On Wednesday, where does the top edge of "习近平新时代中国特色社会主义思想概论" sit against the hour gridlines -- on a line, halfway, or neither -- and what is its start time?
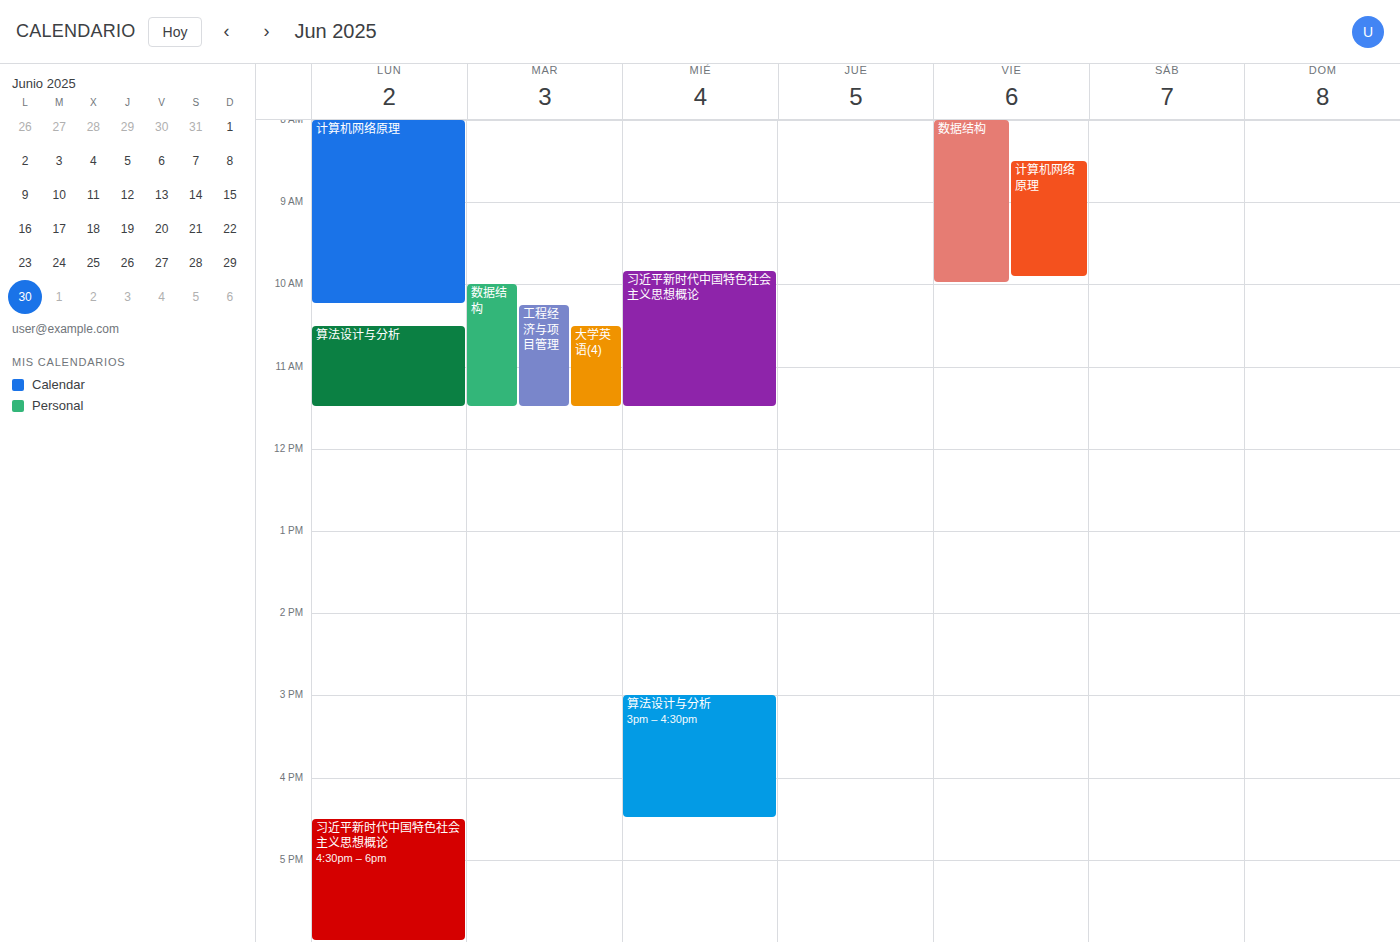
09:50 -- neither: 50 minutes below the 09:00 line and 10 minutes above the 10:00 line.